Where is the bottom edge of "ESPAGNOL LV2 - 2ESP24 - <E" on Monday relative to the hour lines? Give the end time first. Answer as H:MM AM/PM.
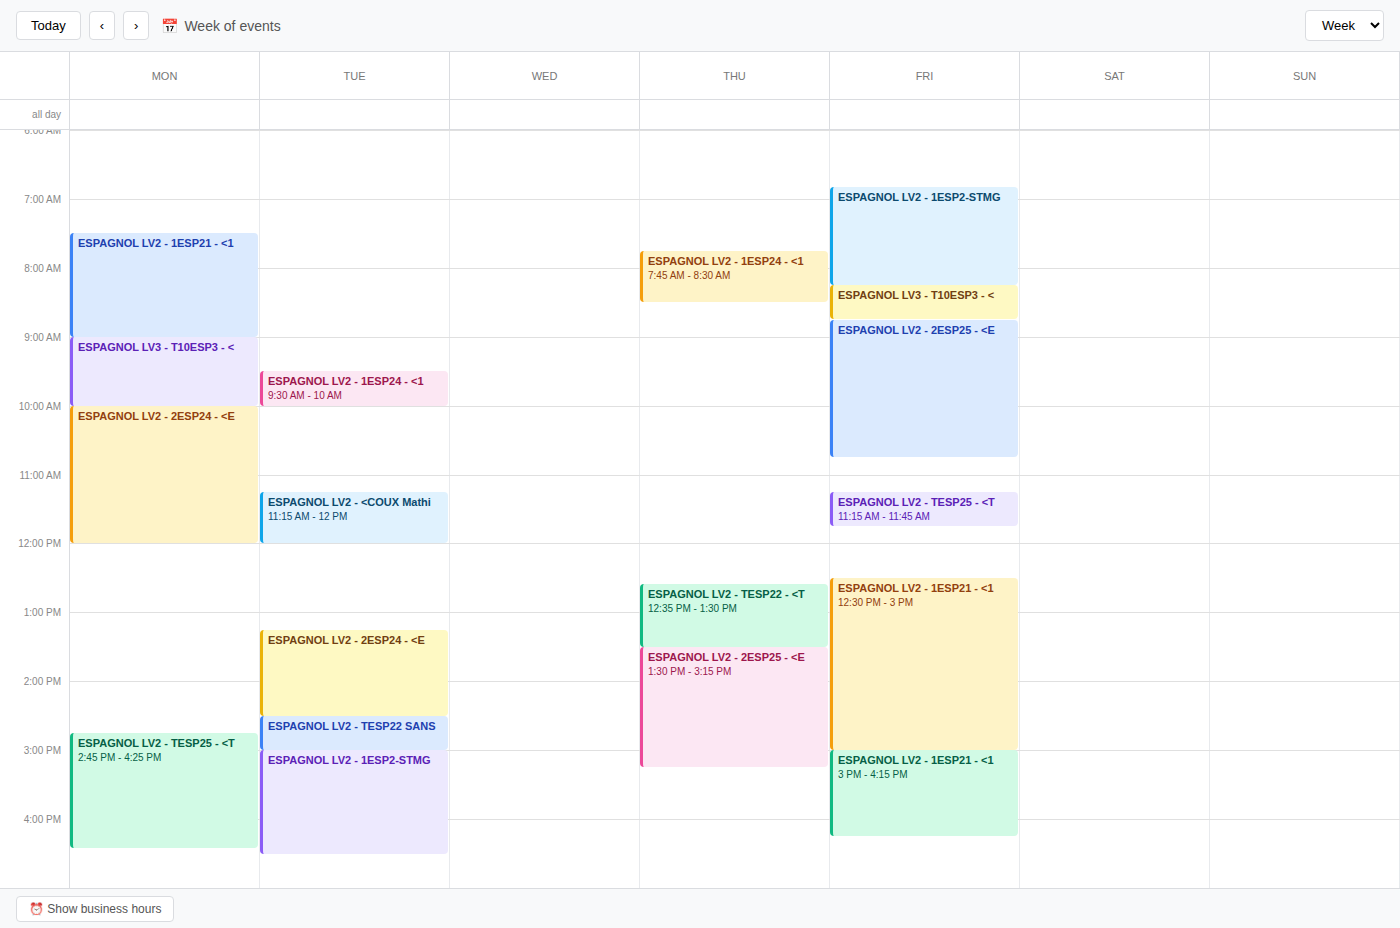
12:00 PM -- exactly on the 12 PM line.